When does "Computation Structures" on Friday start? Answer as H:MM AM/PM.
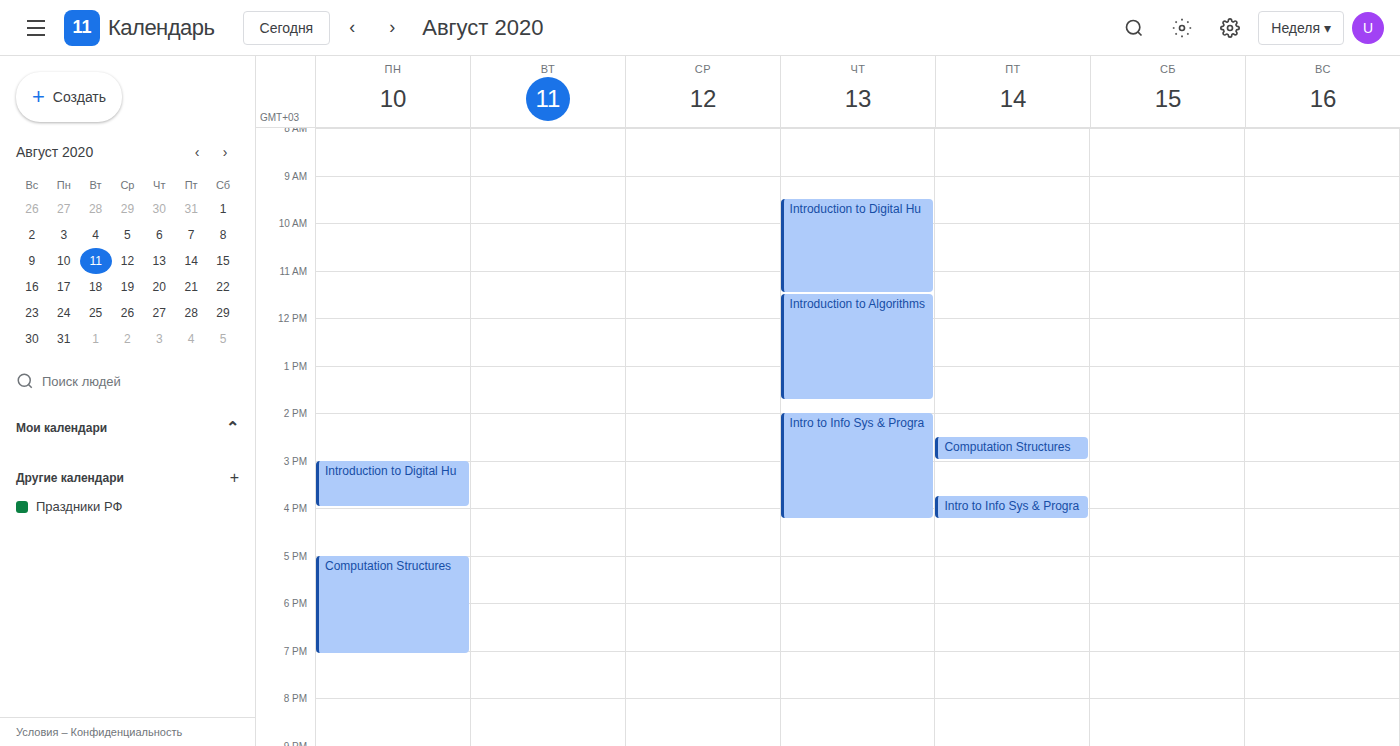
2:30 PM